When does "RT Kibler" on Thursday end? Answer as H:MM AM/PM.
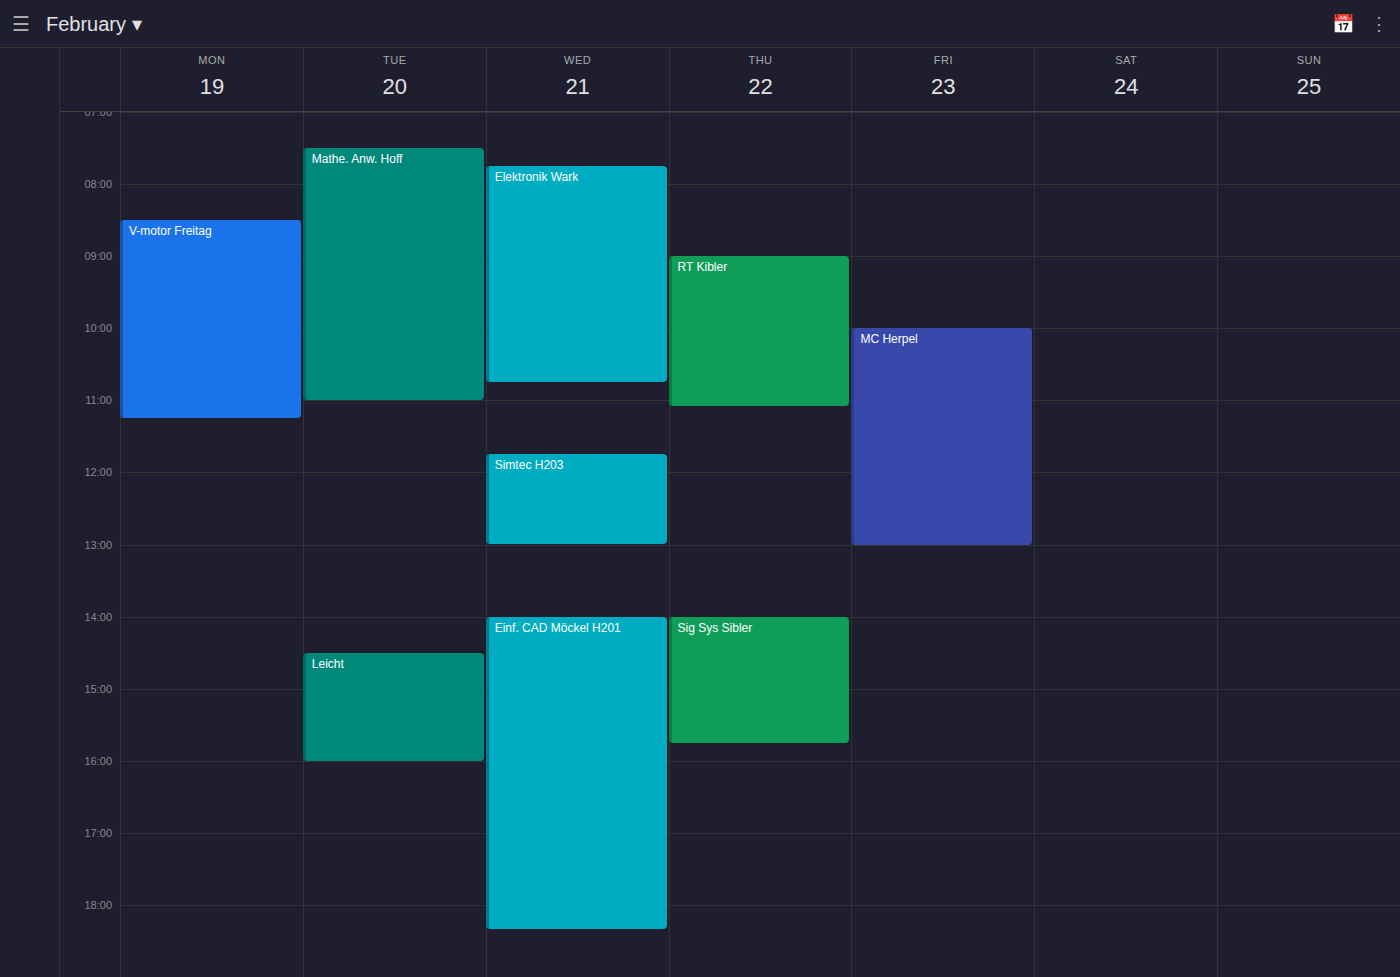
11:05 AM